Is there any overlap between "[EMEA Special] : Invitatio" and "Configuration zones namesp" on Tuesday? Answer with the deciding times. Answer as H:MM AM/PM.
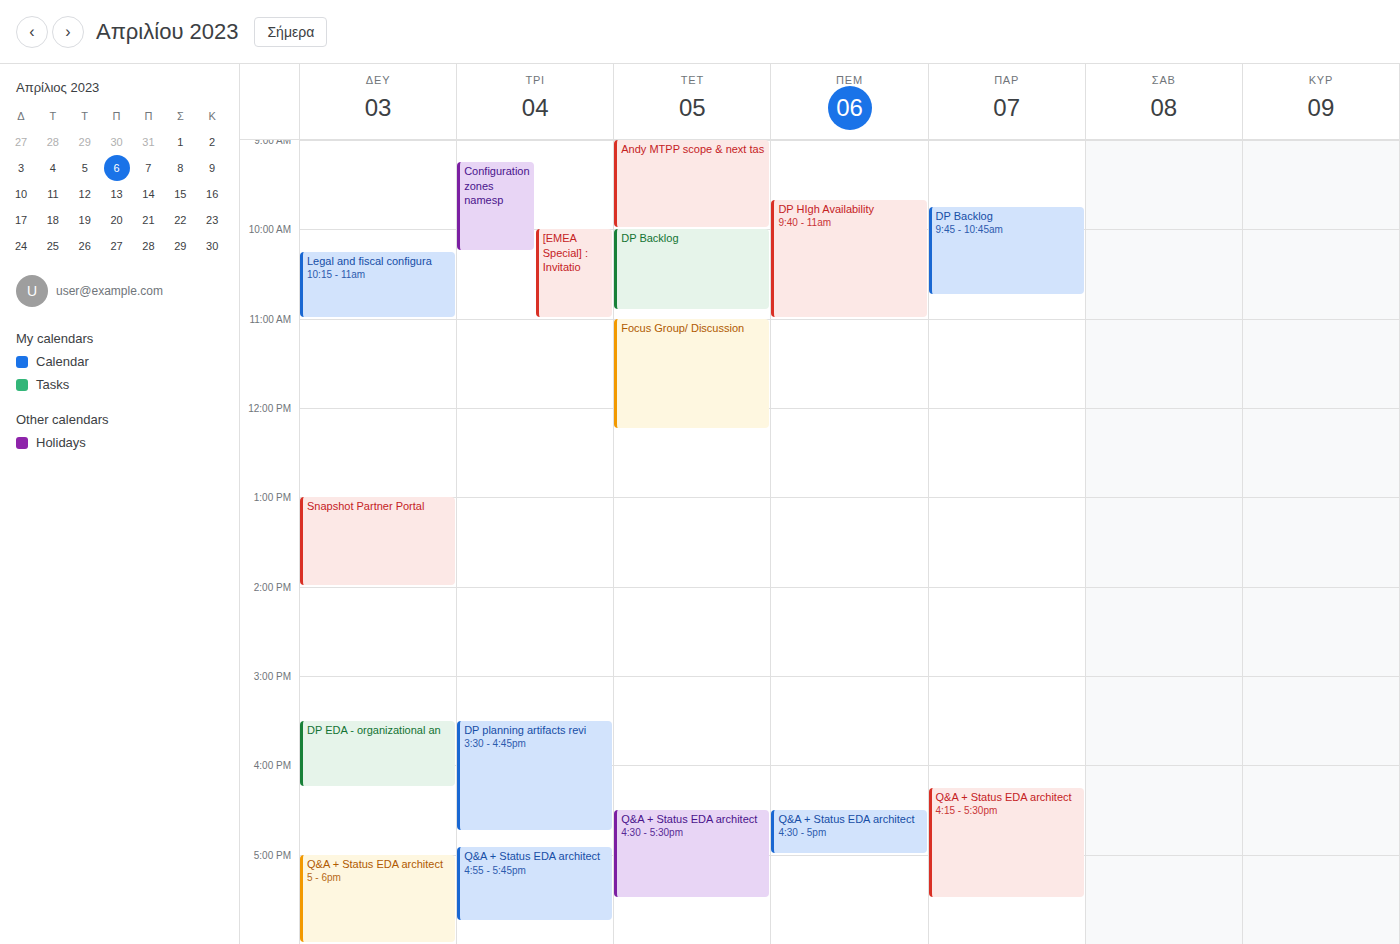
"[EMEA Special] : Invitatio" starts at 10:00 AM, before "Configuration zones namesp" ends at 10:15 AM -- they overlap.